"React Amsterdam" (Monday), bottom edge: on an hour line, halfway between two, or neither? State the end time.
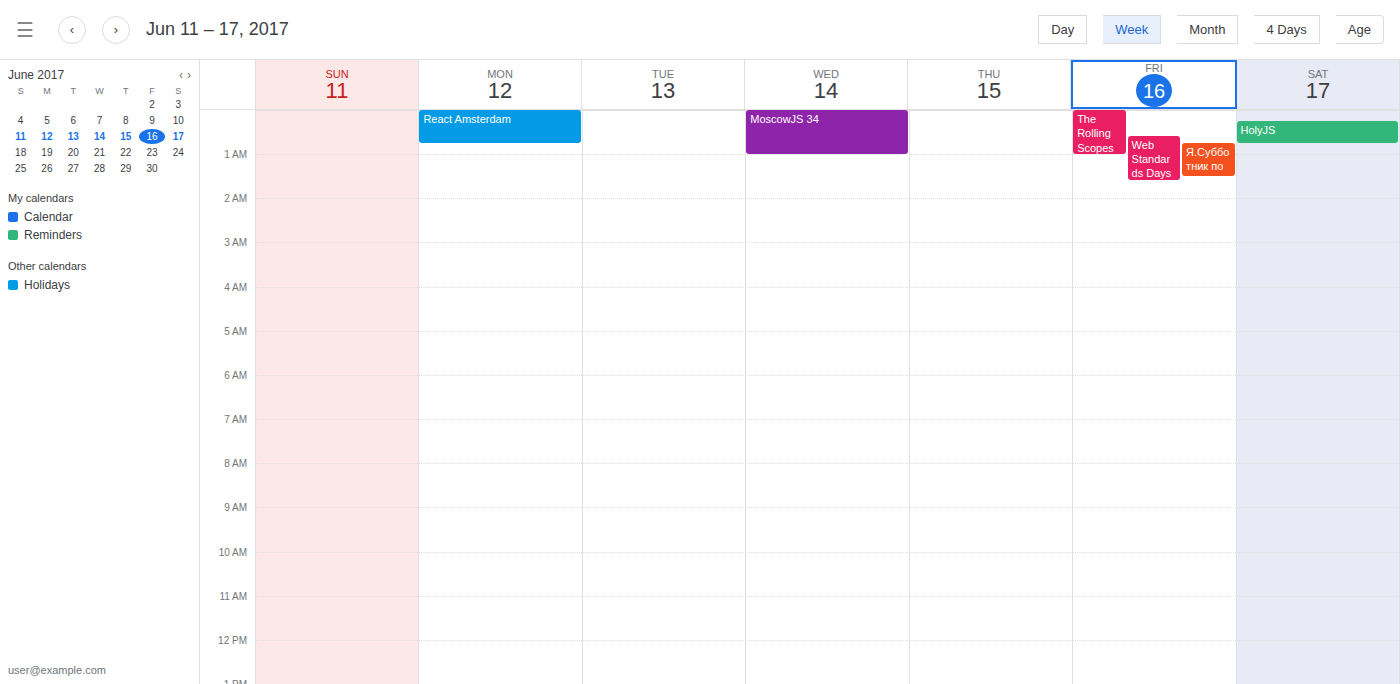
00:45 -- neither: three quarters of the way from the 00:00 line to the 01:00 line.